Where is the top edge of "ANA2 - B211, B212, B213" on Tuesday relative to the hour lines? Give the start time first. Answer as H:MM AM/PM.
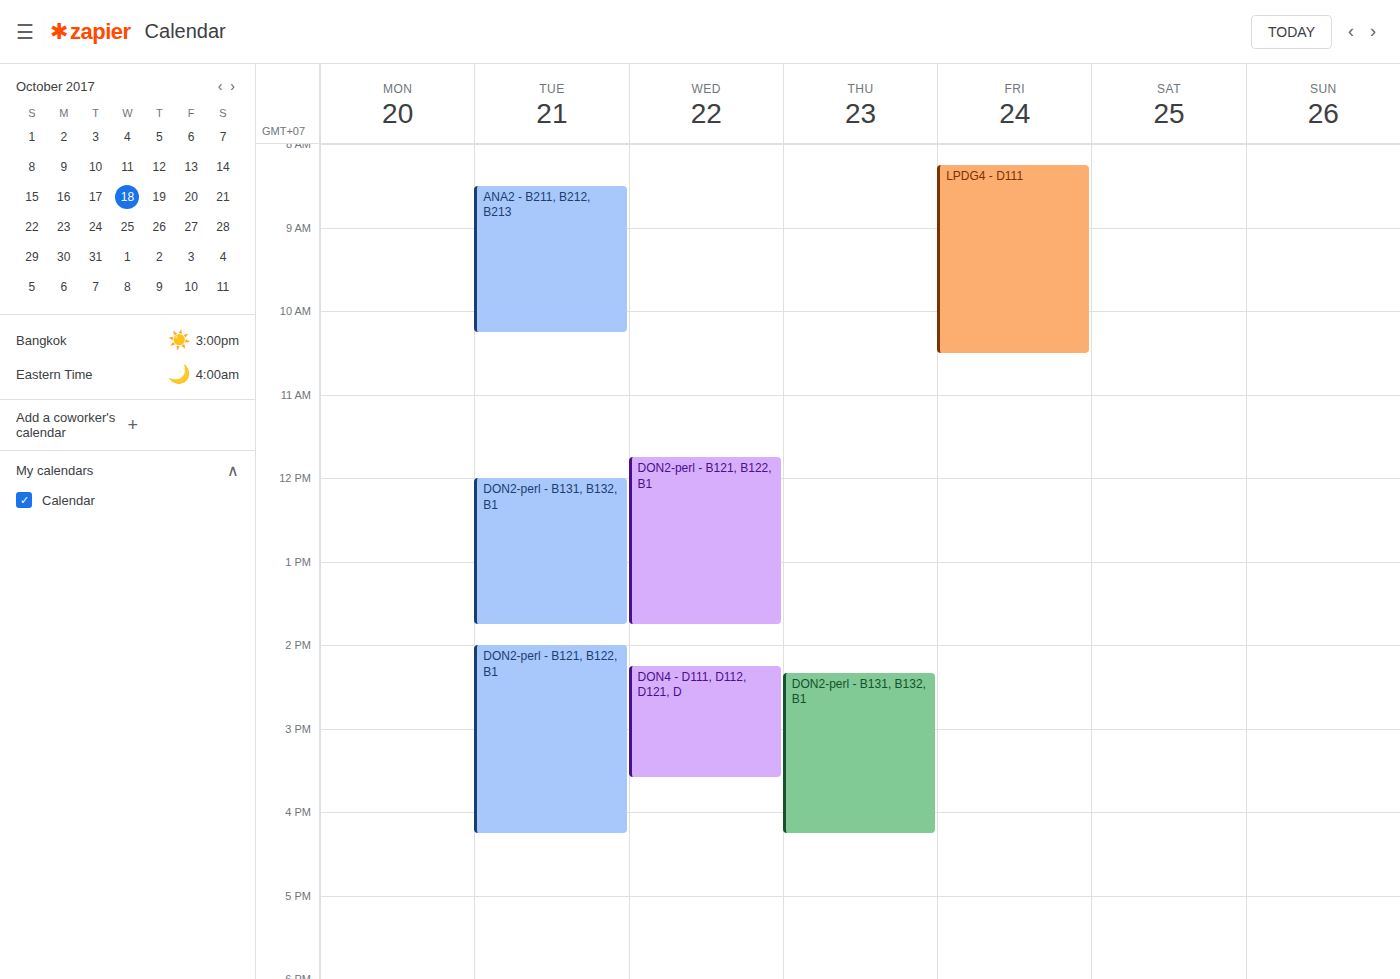
8:30 AM -- halfway between the 8 AM and 9 AM lines.